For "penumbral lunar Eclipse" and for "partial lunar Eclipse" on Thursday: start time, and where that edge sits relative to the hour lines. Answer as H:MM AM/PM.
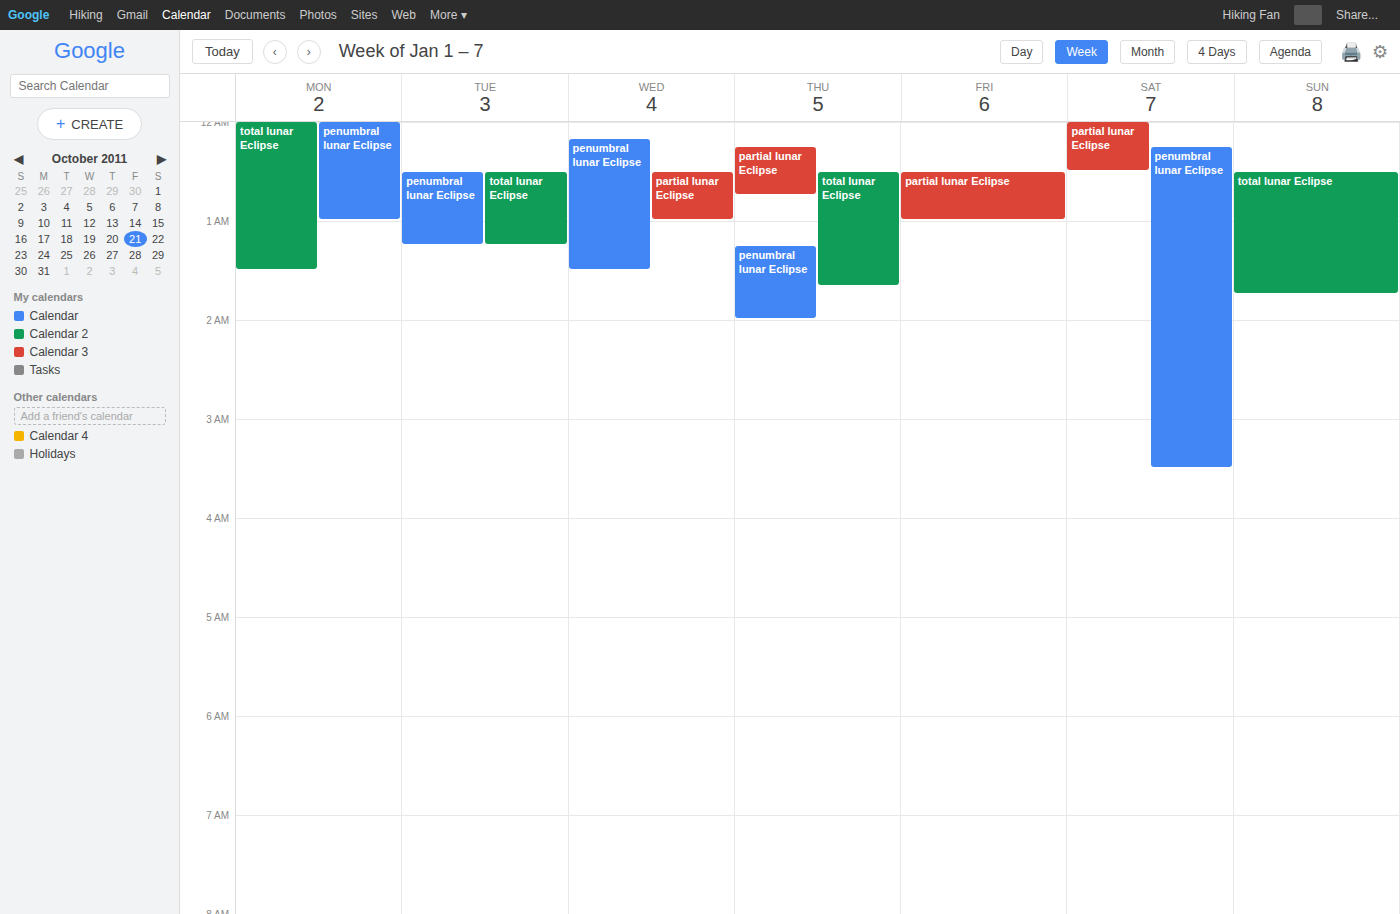
"penumbral lunar Eclipse": 1:15 AM, neither: a quarter of the way from the 1 AM line to the 2 AM line. "partial lunar Eclipse": 12:15 AM, neither: a quarter of the way from the 12 AM line to the 1 AM line.